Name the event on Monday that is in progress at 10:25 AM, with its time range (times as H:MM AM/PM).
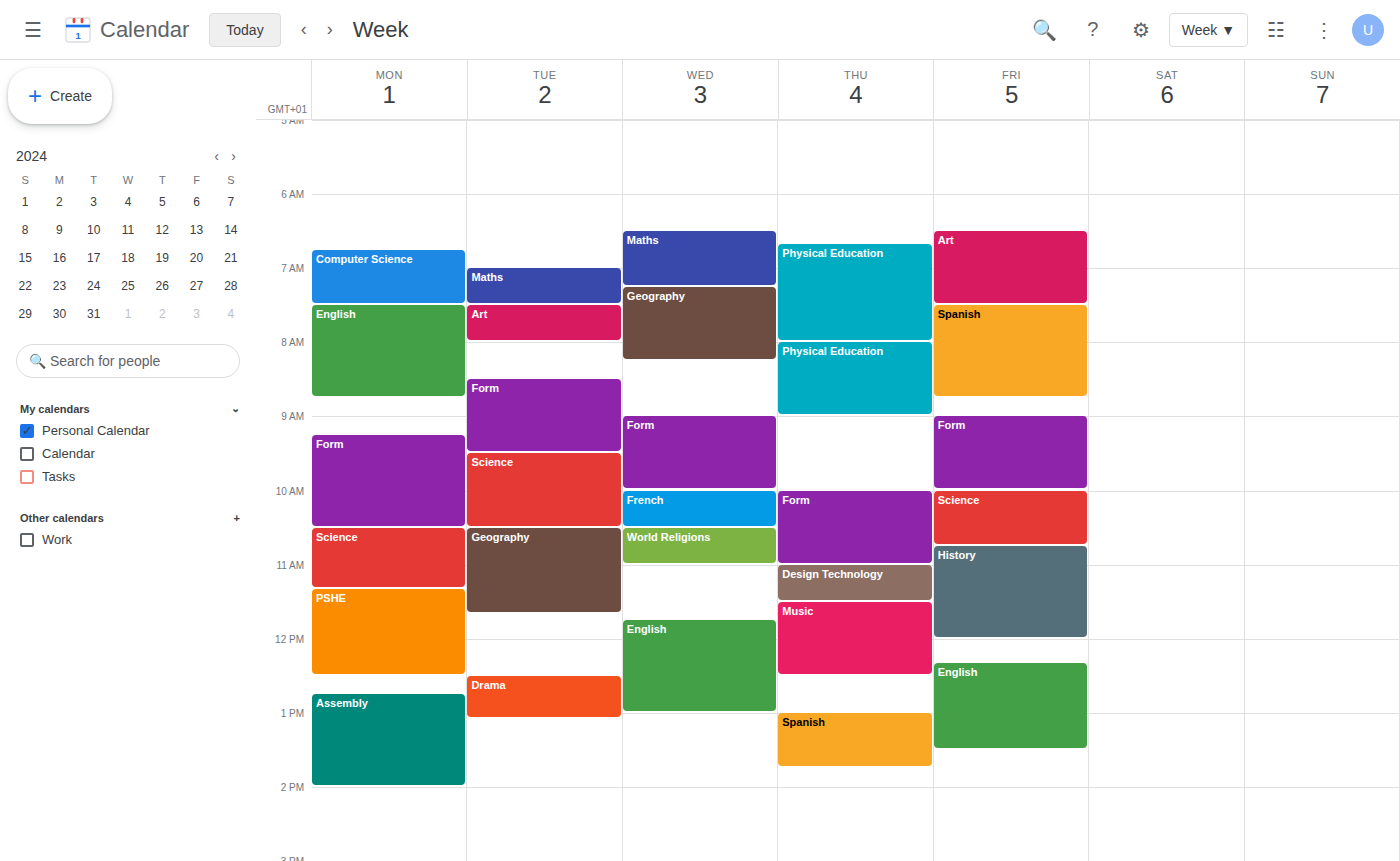
"Form", 9:15 AM to 10:30 AM